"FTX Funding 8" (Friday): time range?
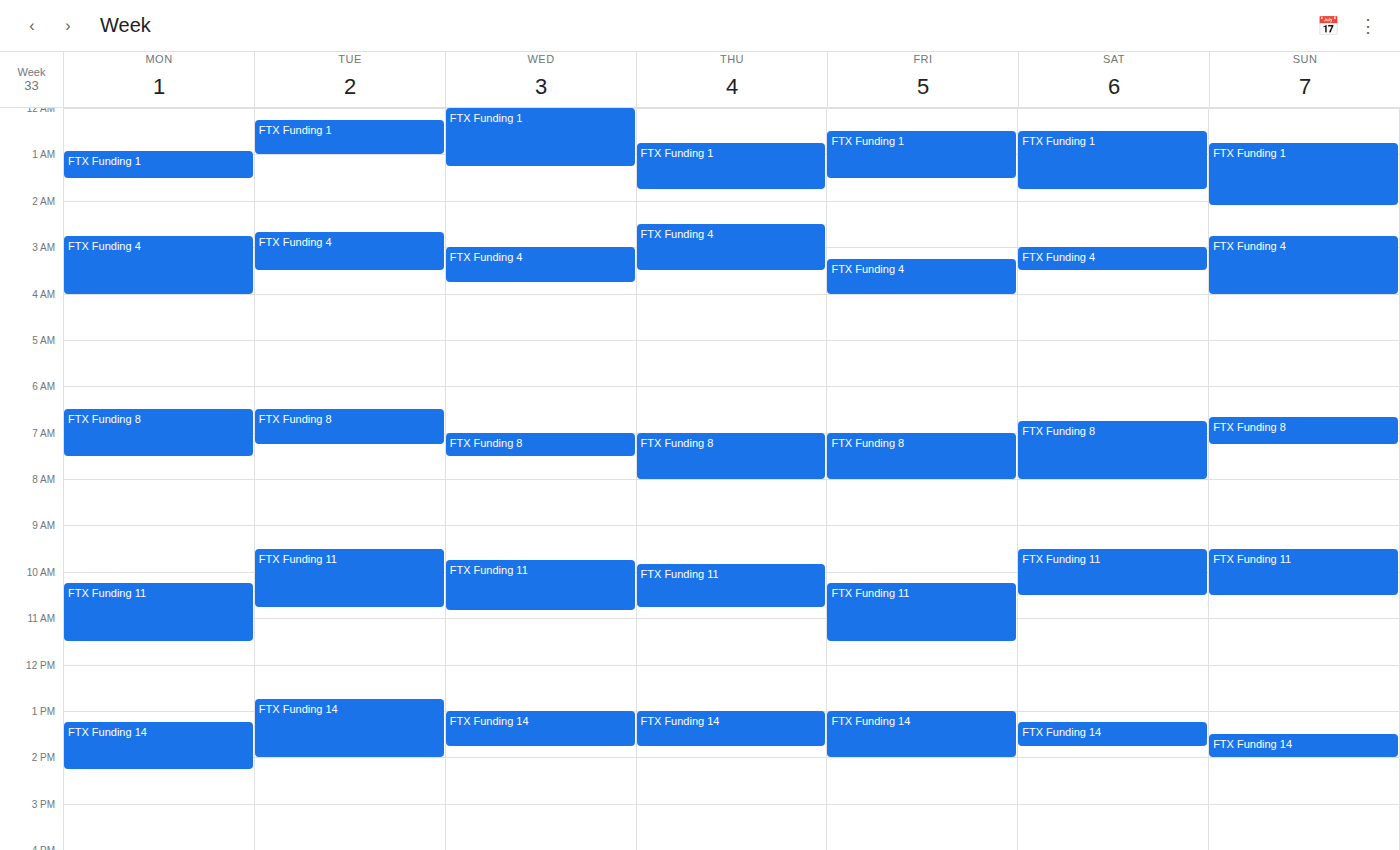
7:00 AM to 8:00 AM